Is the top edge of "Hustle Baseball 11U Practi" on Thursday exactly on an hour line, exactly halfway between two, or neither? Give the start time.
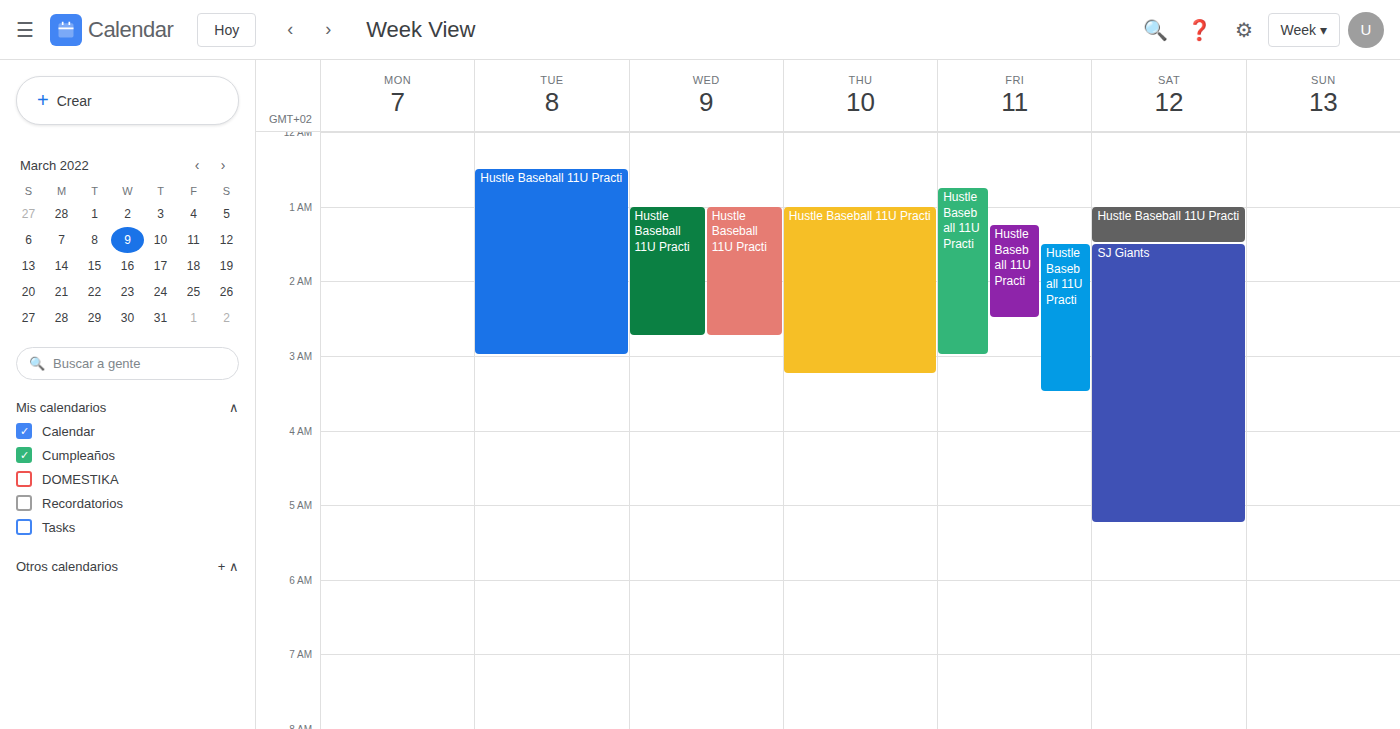
1:00 AM -- exactly on the 1 AM line.